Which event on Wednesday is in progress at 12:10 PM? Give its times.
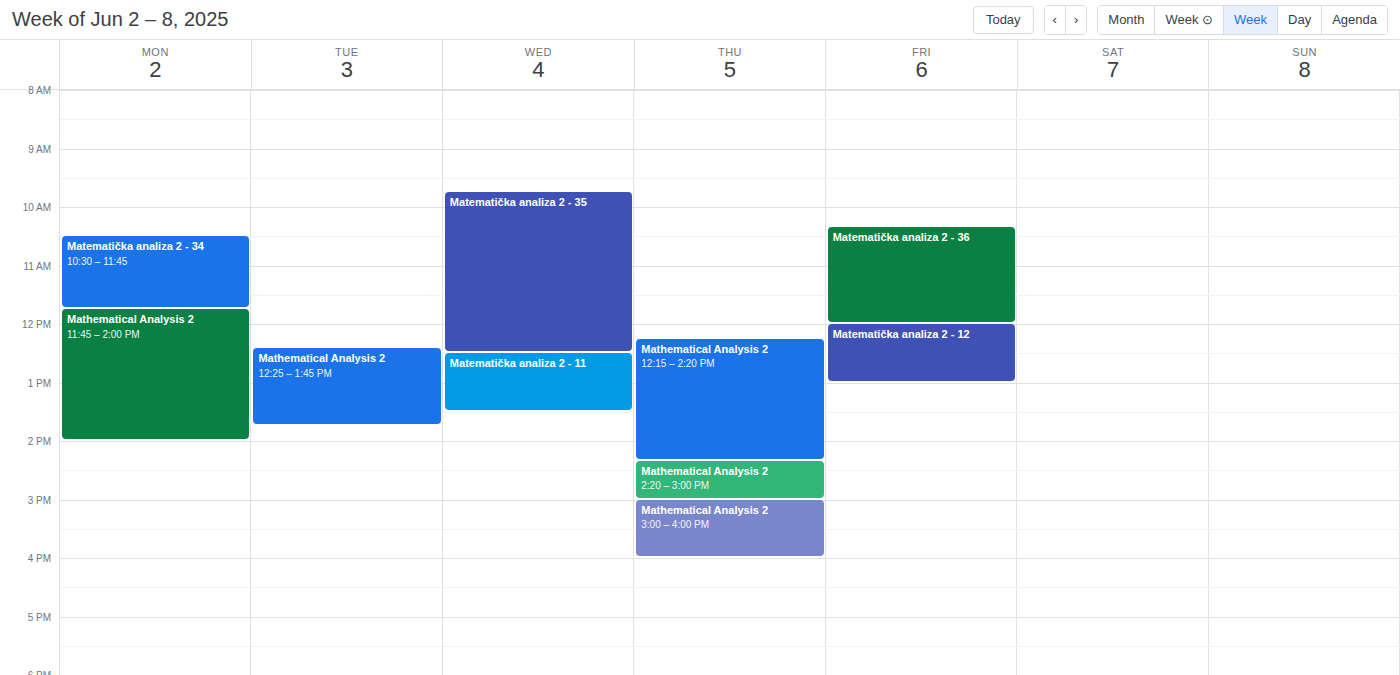
"Matematička analiza 2 - 35", 9:45 AM to 12:30 PM